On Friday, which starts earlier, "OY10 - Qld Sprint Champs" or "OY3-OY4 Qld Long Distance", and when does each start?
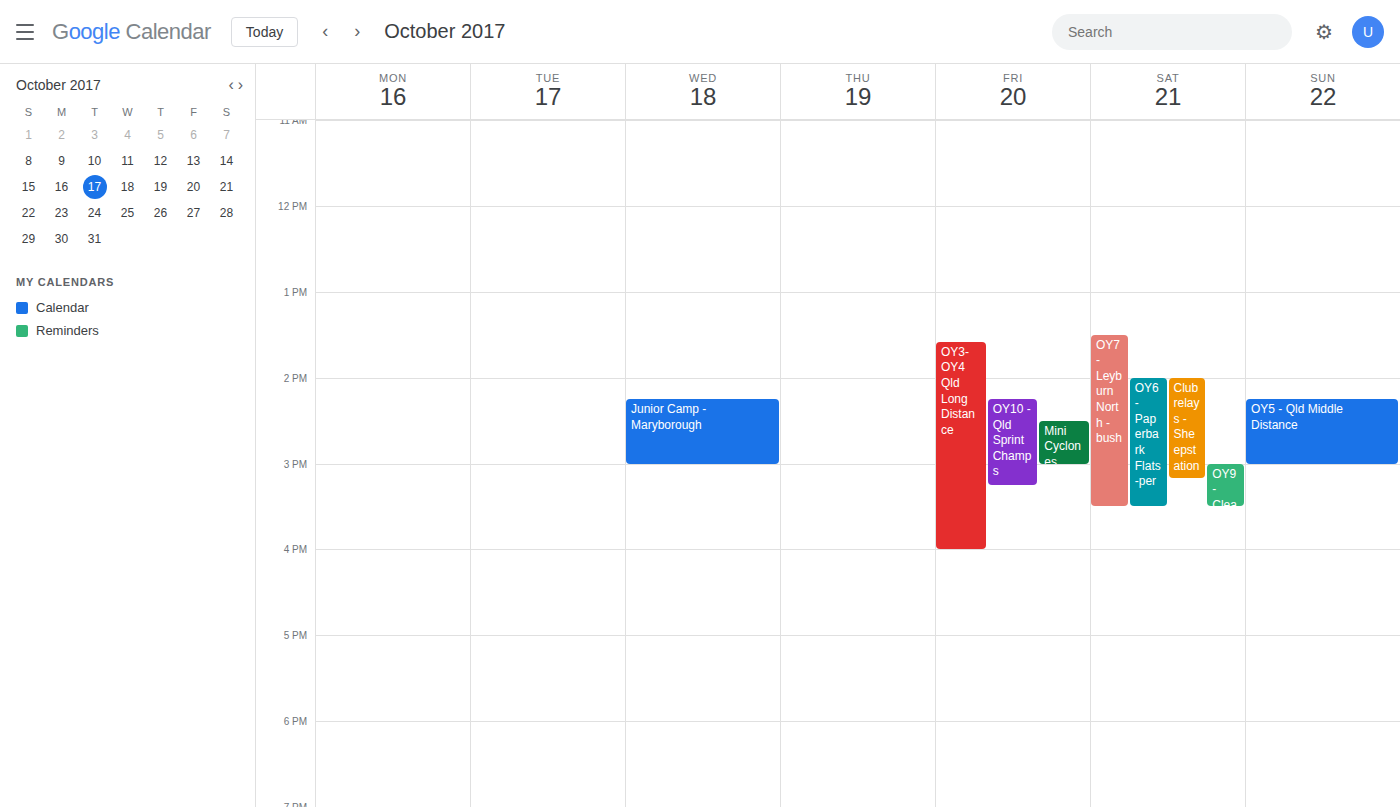
"OY3-OY4 Qld Long Distance" 1:35 PM; "OY10 - Qld Sprint Champs" 2:15 PM.